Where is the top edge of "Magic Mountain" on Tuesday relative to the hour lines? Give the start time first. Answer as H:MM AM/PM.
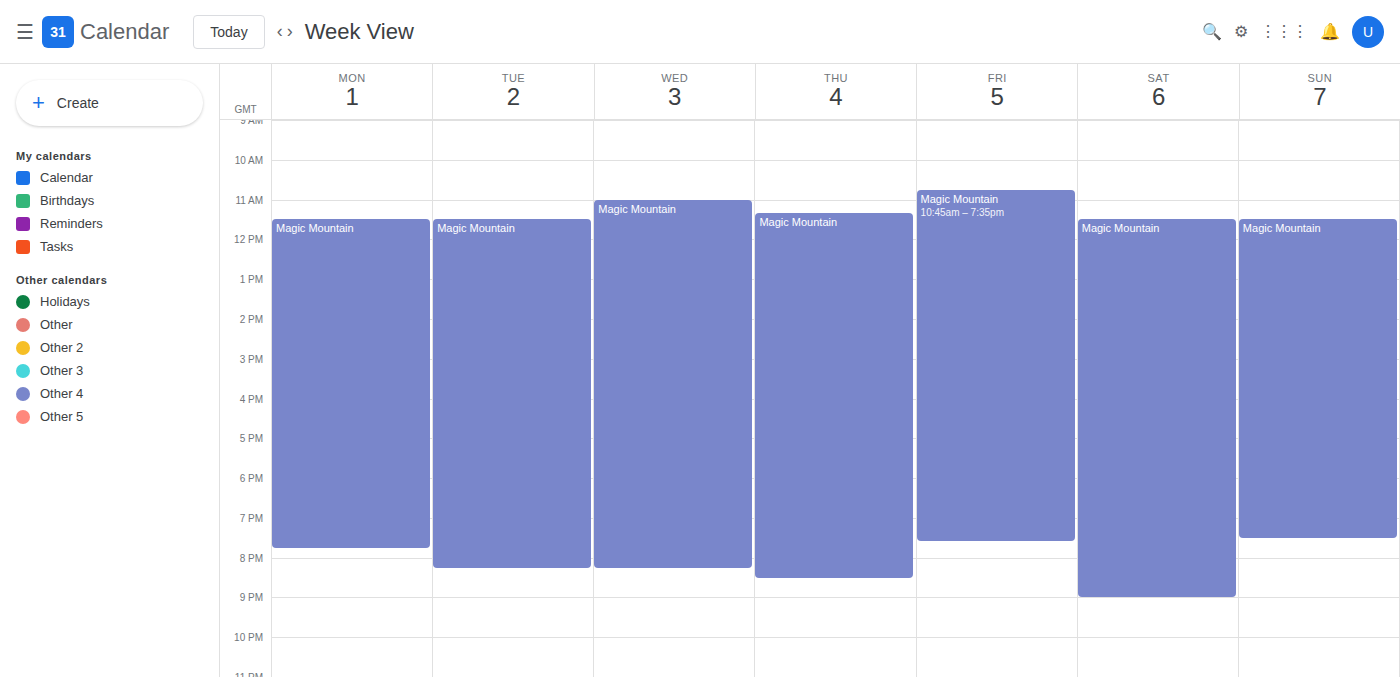
11:30 AM -- halfway between the 11 AM and 12 PM lines.